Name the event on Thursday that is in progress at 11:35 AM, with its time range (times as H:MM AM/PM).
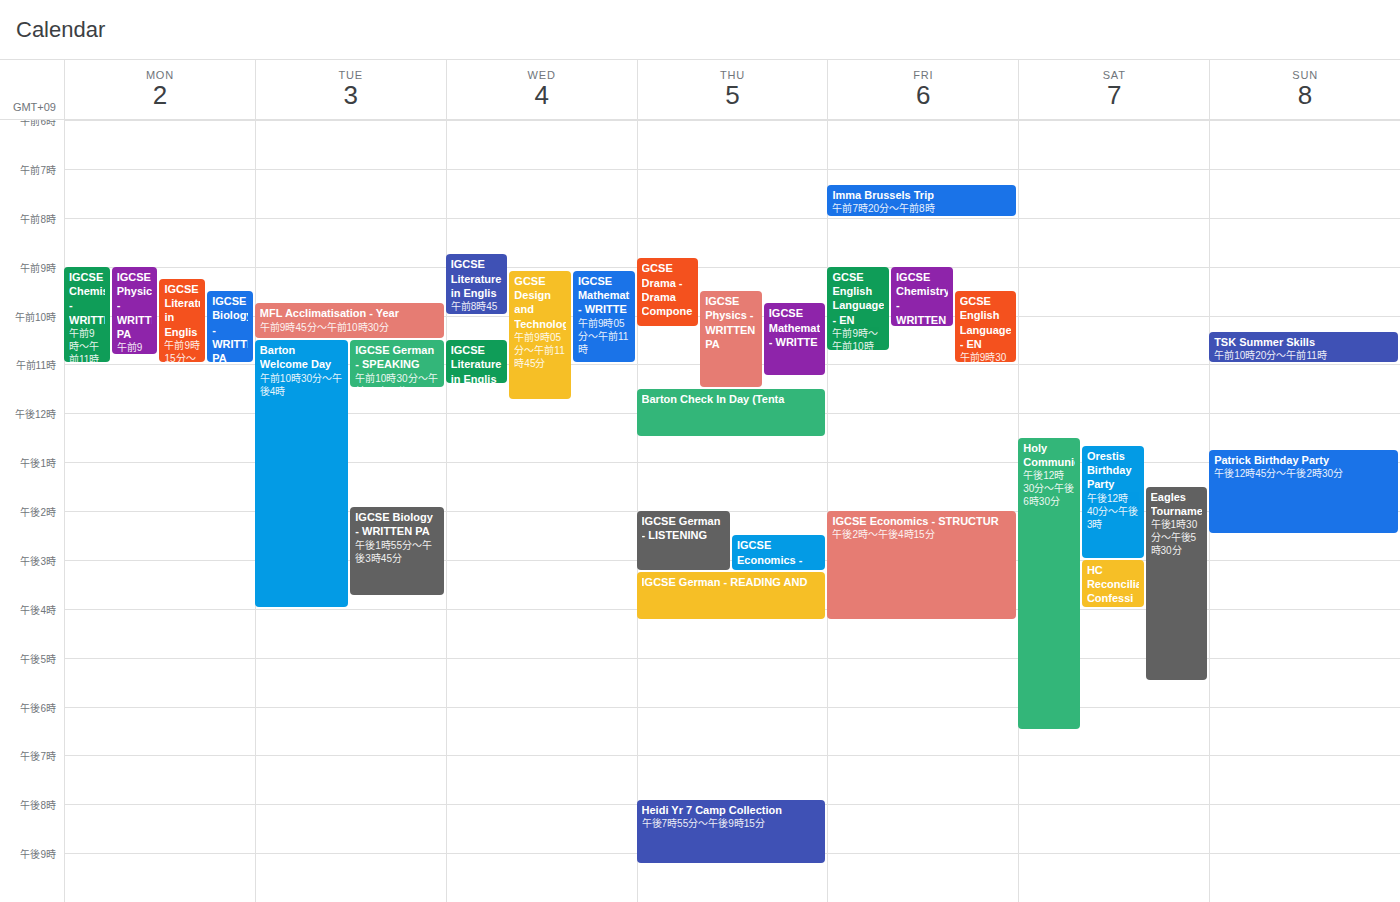
"Barton Check In Day (Tenta", 11:30 AM to 12:30 PM